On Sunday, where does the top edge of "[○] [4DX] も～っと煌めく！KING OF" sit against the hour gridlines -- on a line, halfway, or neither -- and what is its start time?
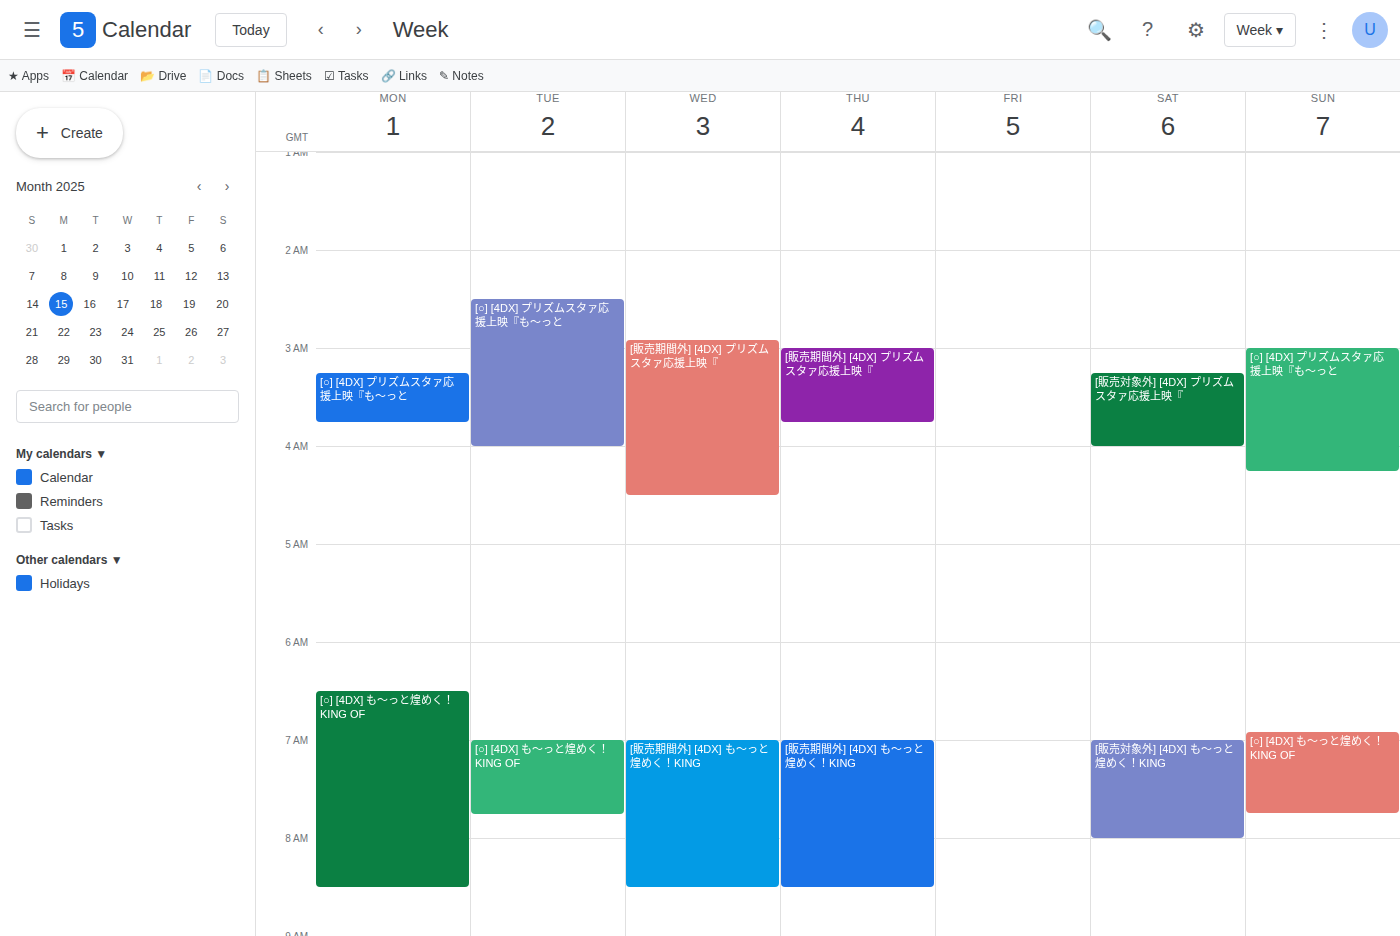
6:55 AM -- neither: 55 minutes below the 6 AM line and 5 minutes above the 7 AM line.